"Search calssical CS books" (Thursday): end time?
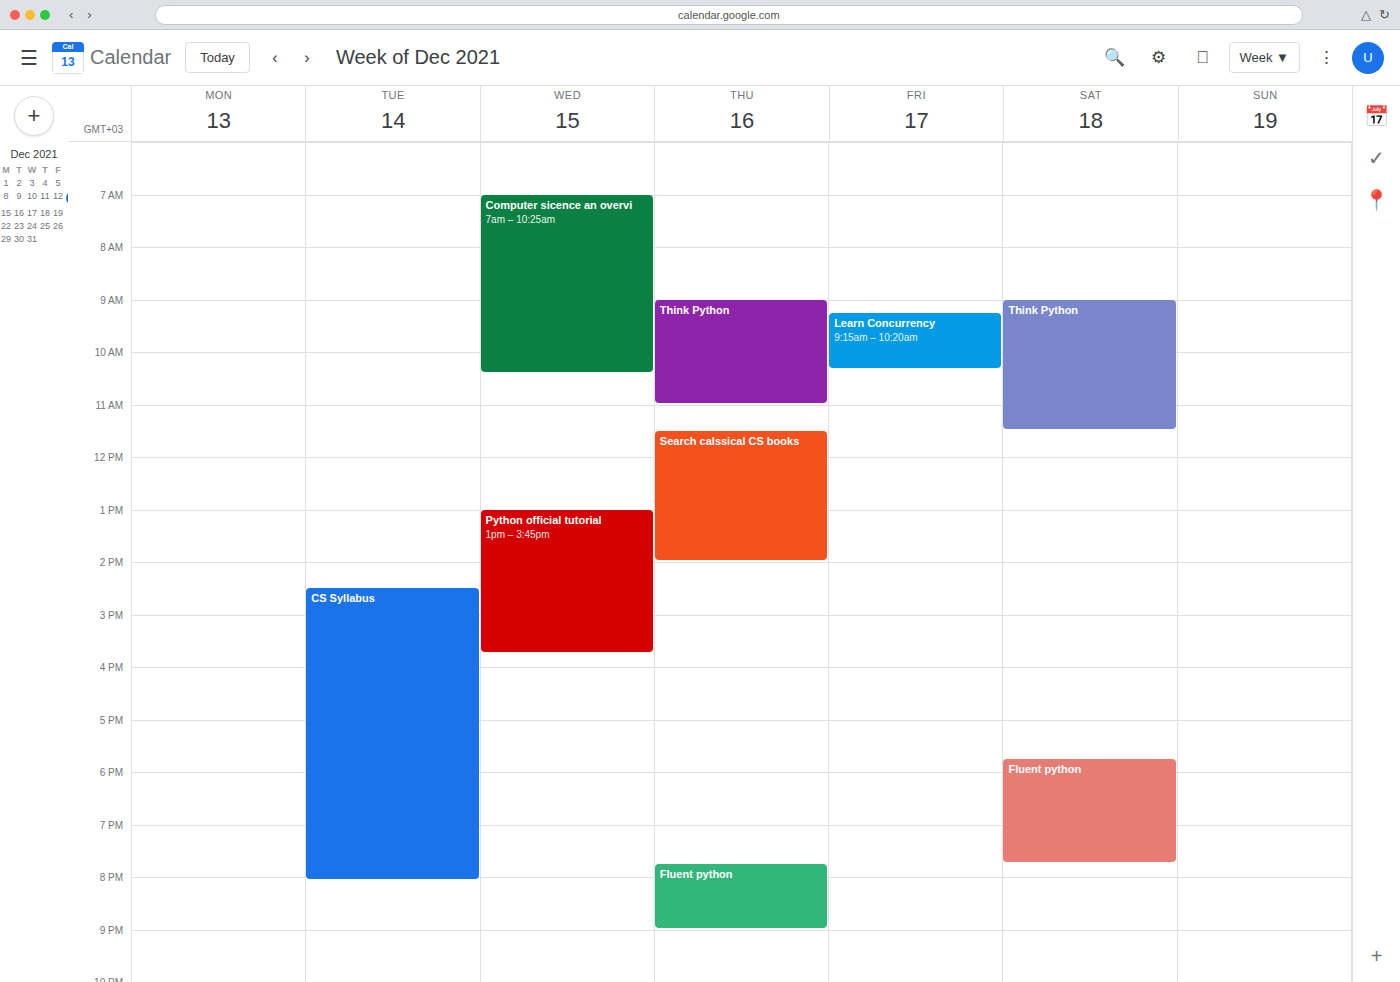
2:00 PM